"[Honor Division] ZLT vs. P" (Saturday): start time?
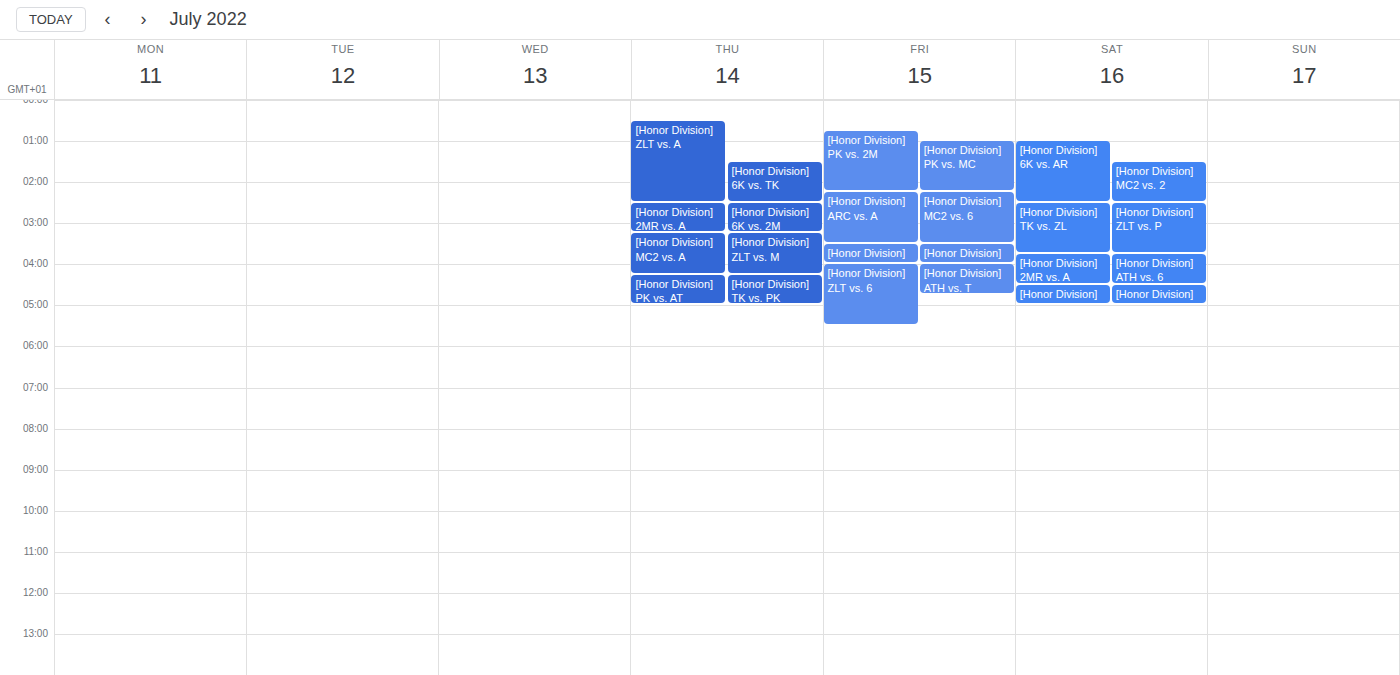
2:30 AM